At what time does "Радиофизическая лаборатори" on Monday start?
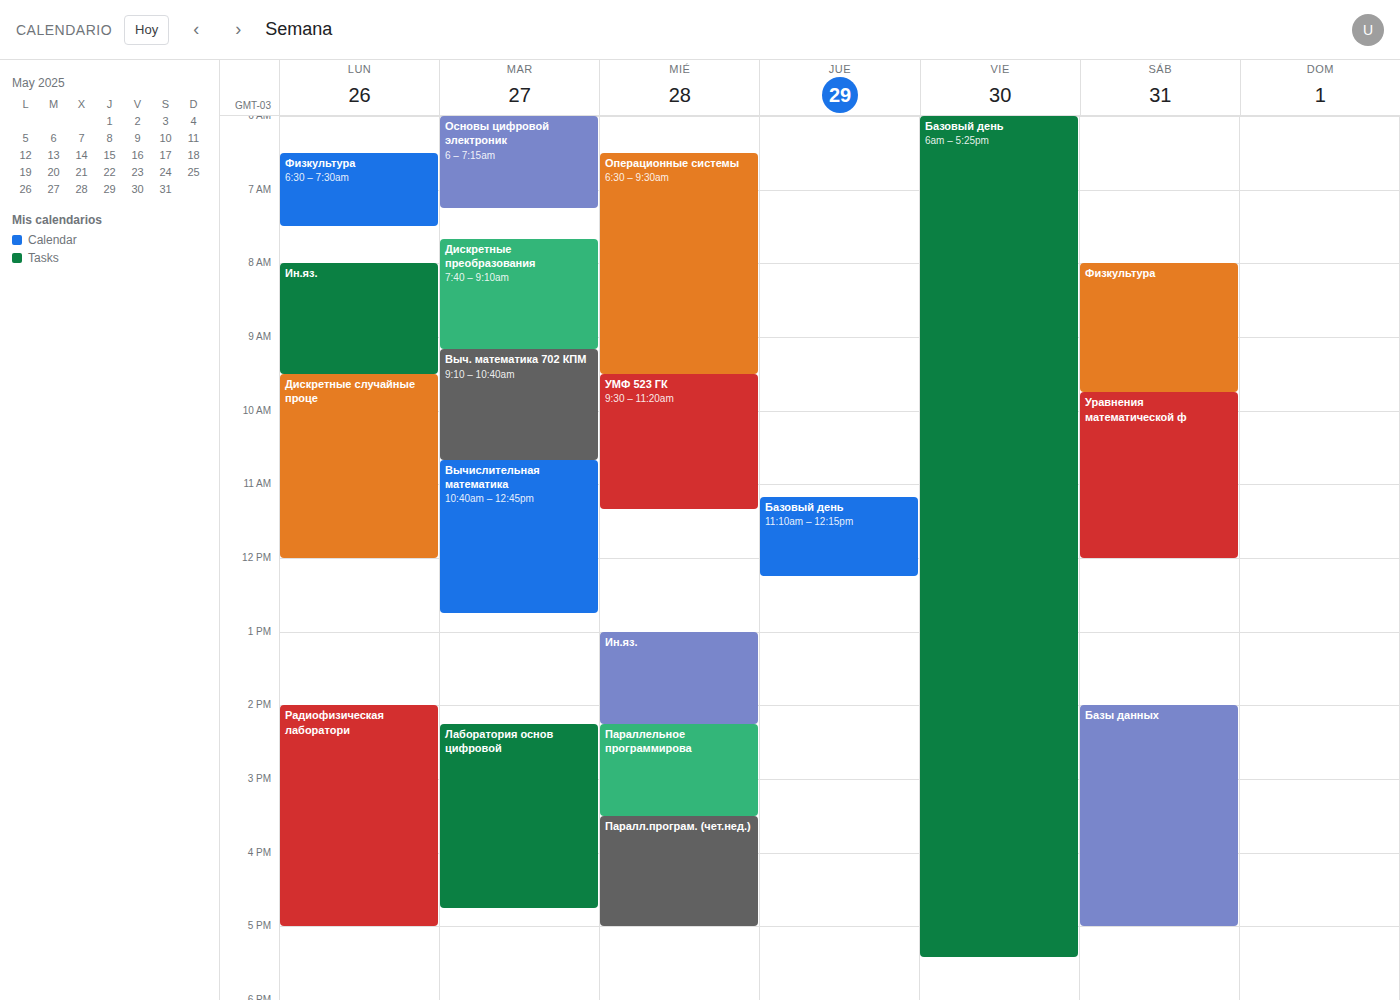
2:00 PM